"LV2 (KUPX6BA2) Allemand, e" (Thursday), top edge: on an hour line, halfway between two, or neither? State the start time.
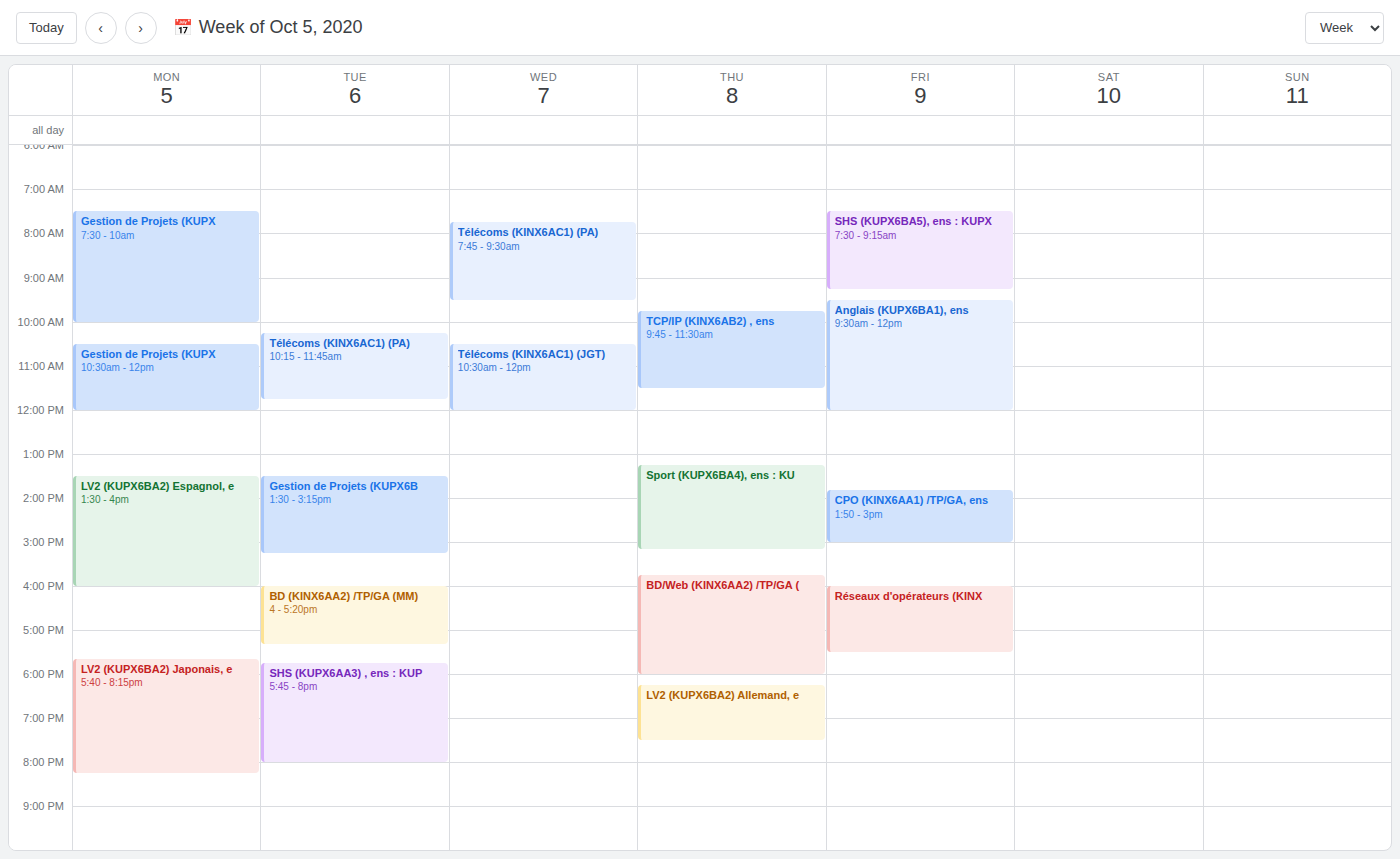
6:15 PM -- neither: a quarter of the way from the 6 PM line to the 7 PM line.